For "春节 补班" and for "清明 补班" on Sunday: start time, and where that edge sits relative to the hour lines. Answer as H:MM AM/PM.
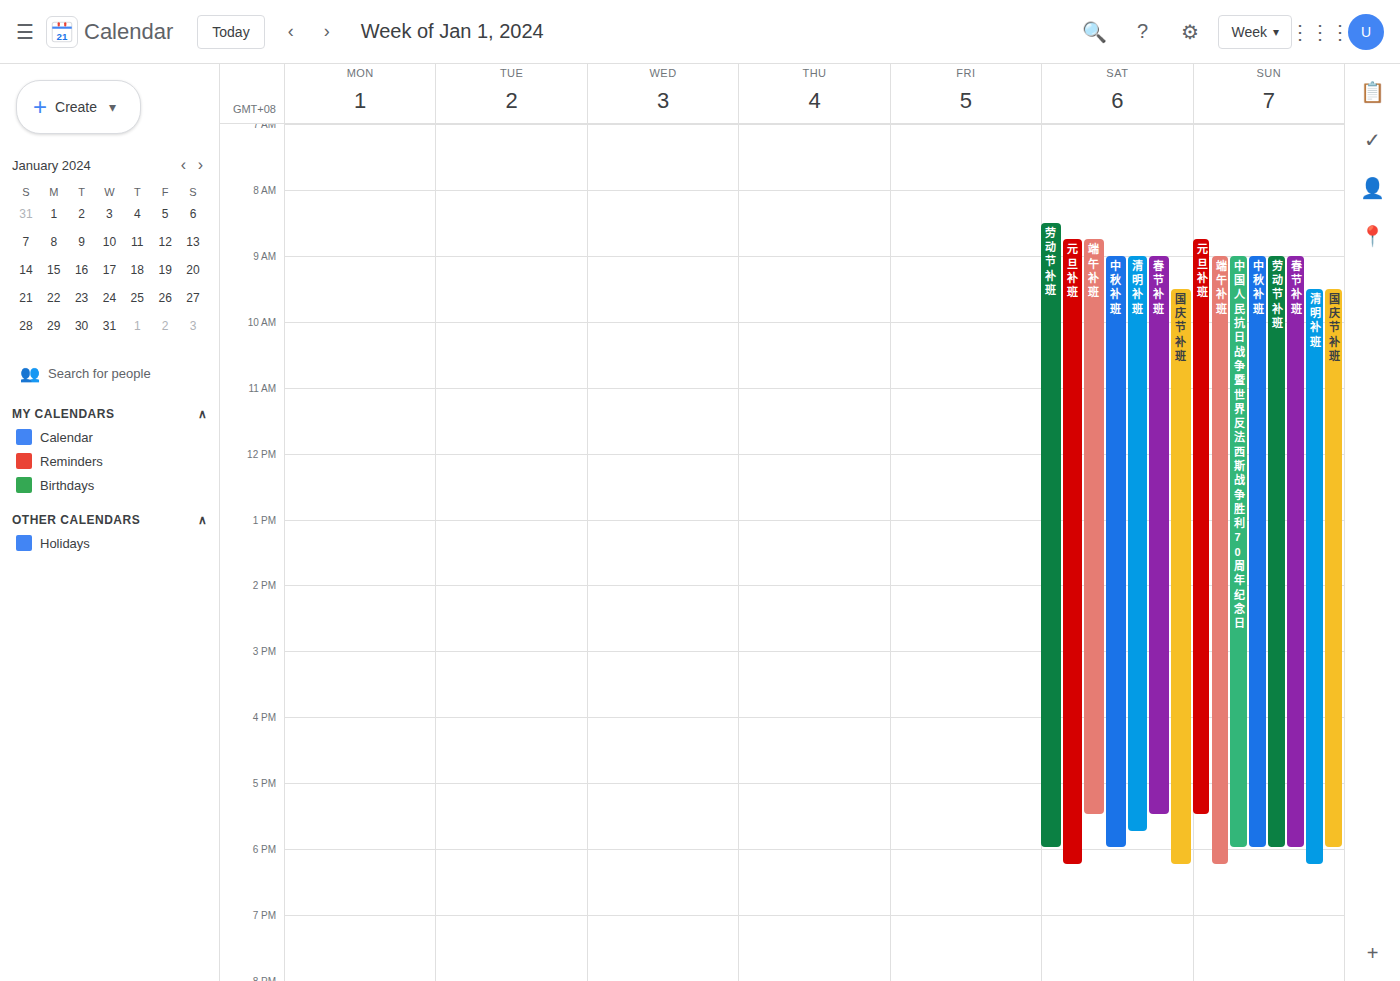
"春节 补班": 9:00 AM, exactly on the 9 AM line. "清明 补班": 9:30 AM, halfway between the 9 AM and 10 AM lines.